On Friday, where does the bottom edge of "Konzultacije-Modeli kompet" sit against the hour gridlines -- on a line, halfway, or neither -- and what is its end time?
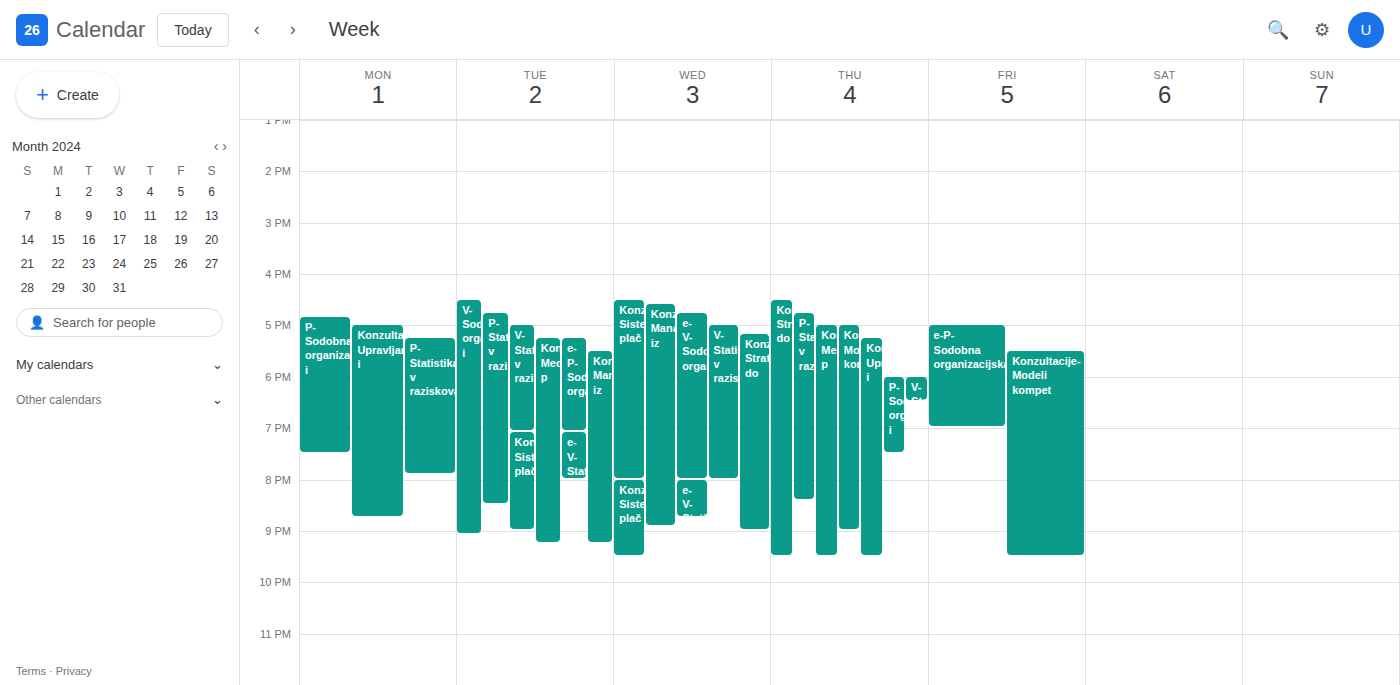
9:30 PM -- halfway between the 9 PM and 10 PM lines.